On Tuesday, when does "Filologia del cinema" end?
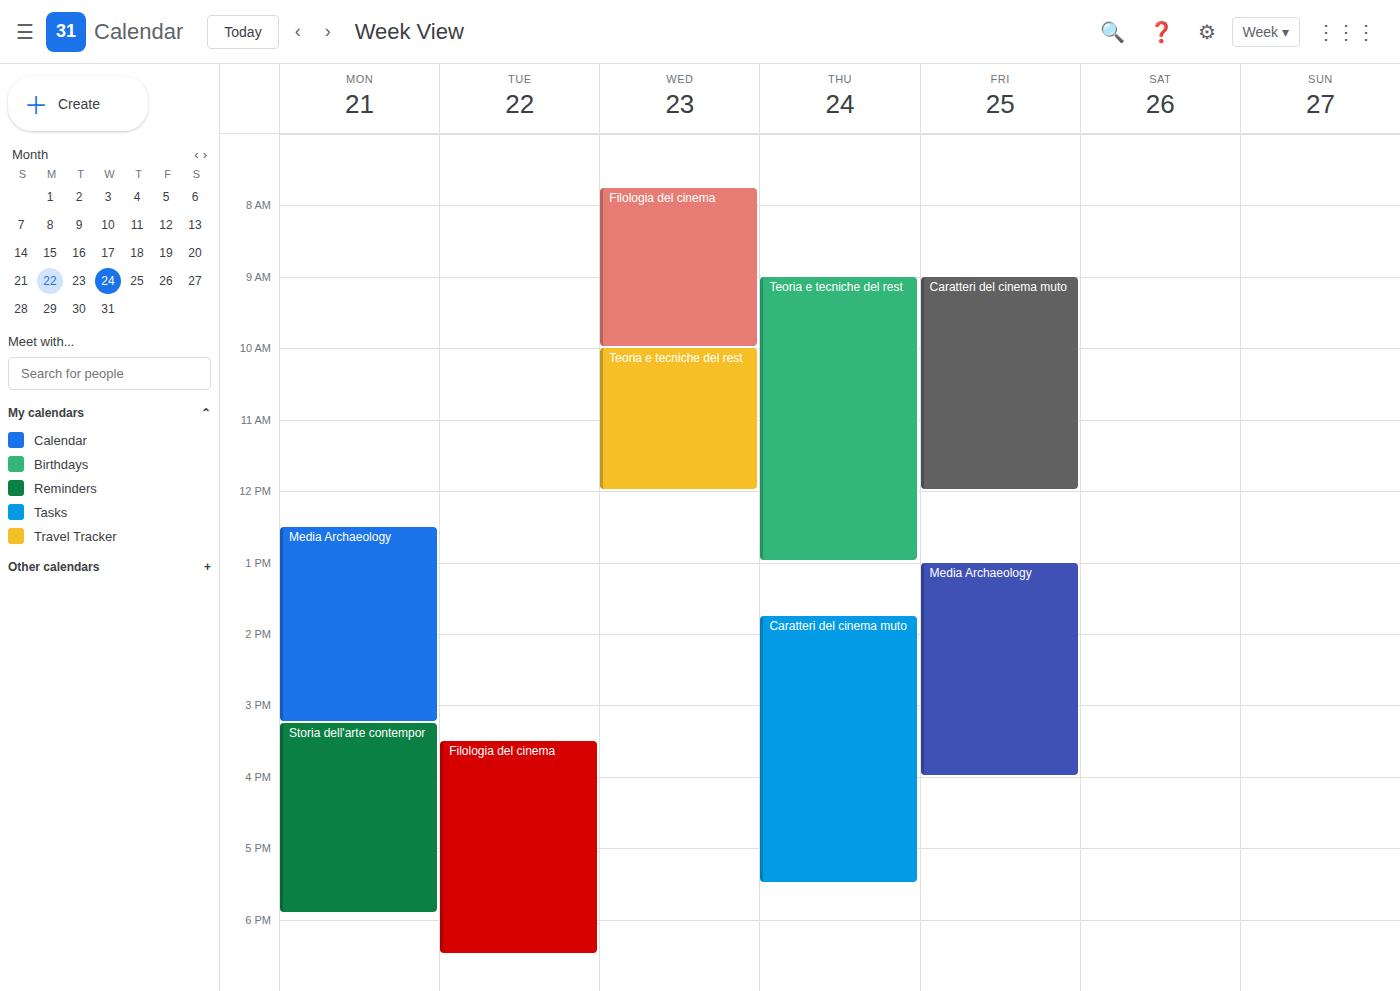
6:30 PM